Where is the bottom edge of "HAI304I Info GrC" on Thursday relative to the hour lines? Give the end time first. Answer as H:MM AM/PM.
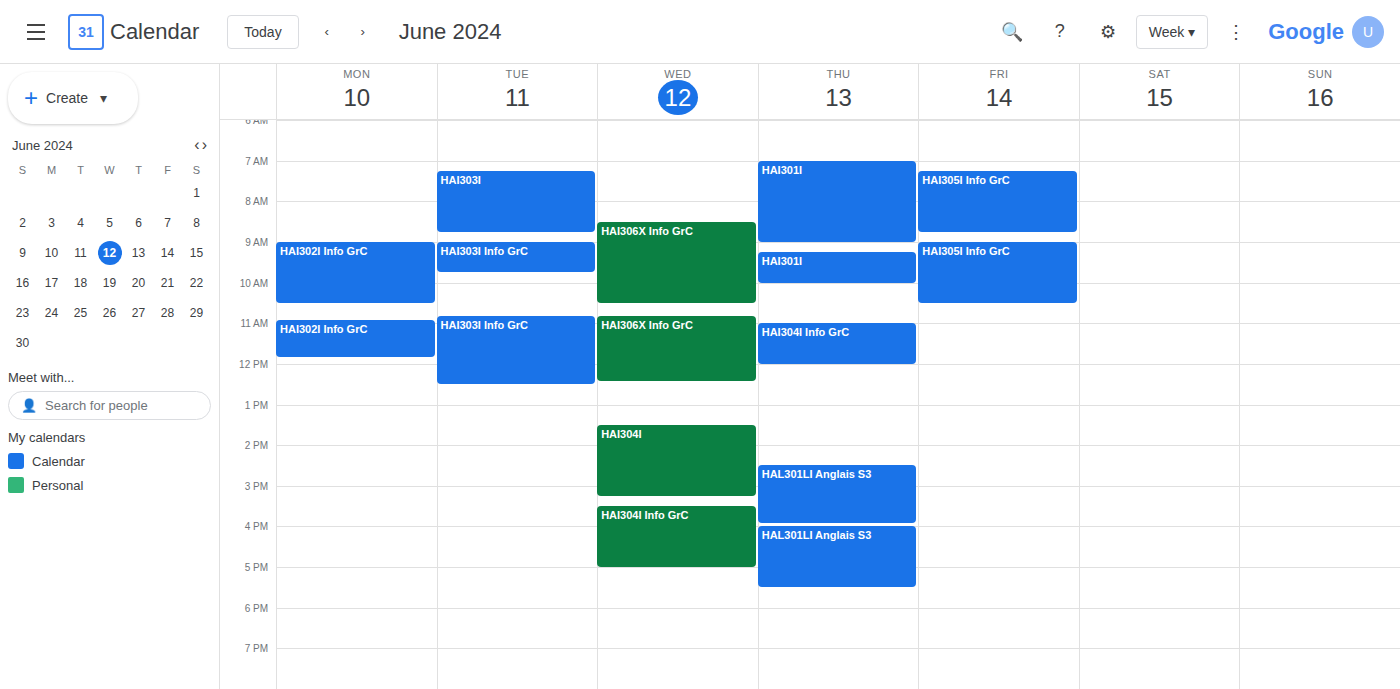
12:00 PM -- exactly on the 12 PM line.